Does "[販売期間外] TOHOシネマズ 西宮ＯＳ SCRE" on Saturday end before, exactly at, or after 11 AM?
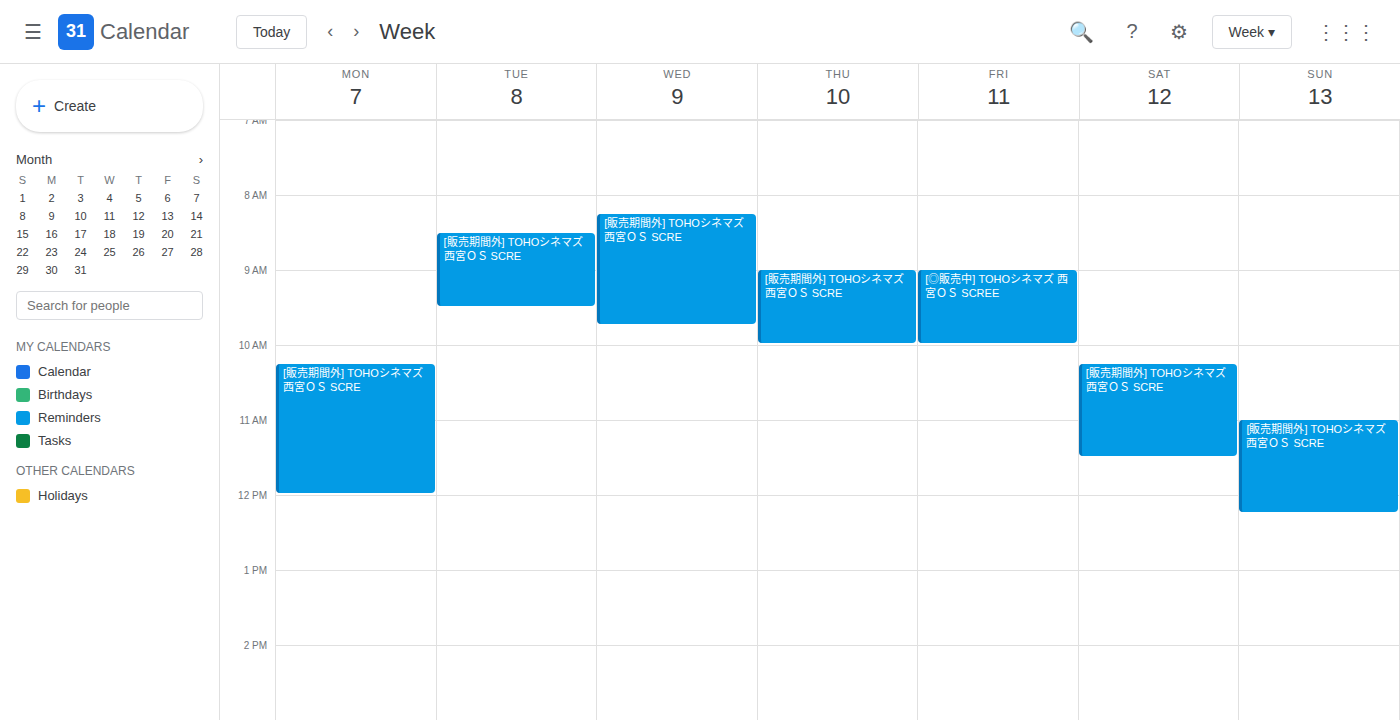
11:30 AM -- after 11 AM, 30 minutes below the 11 AM line.